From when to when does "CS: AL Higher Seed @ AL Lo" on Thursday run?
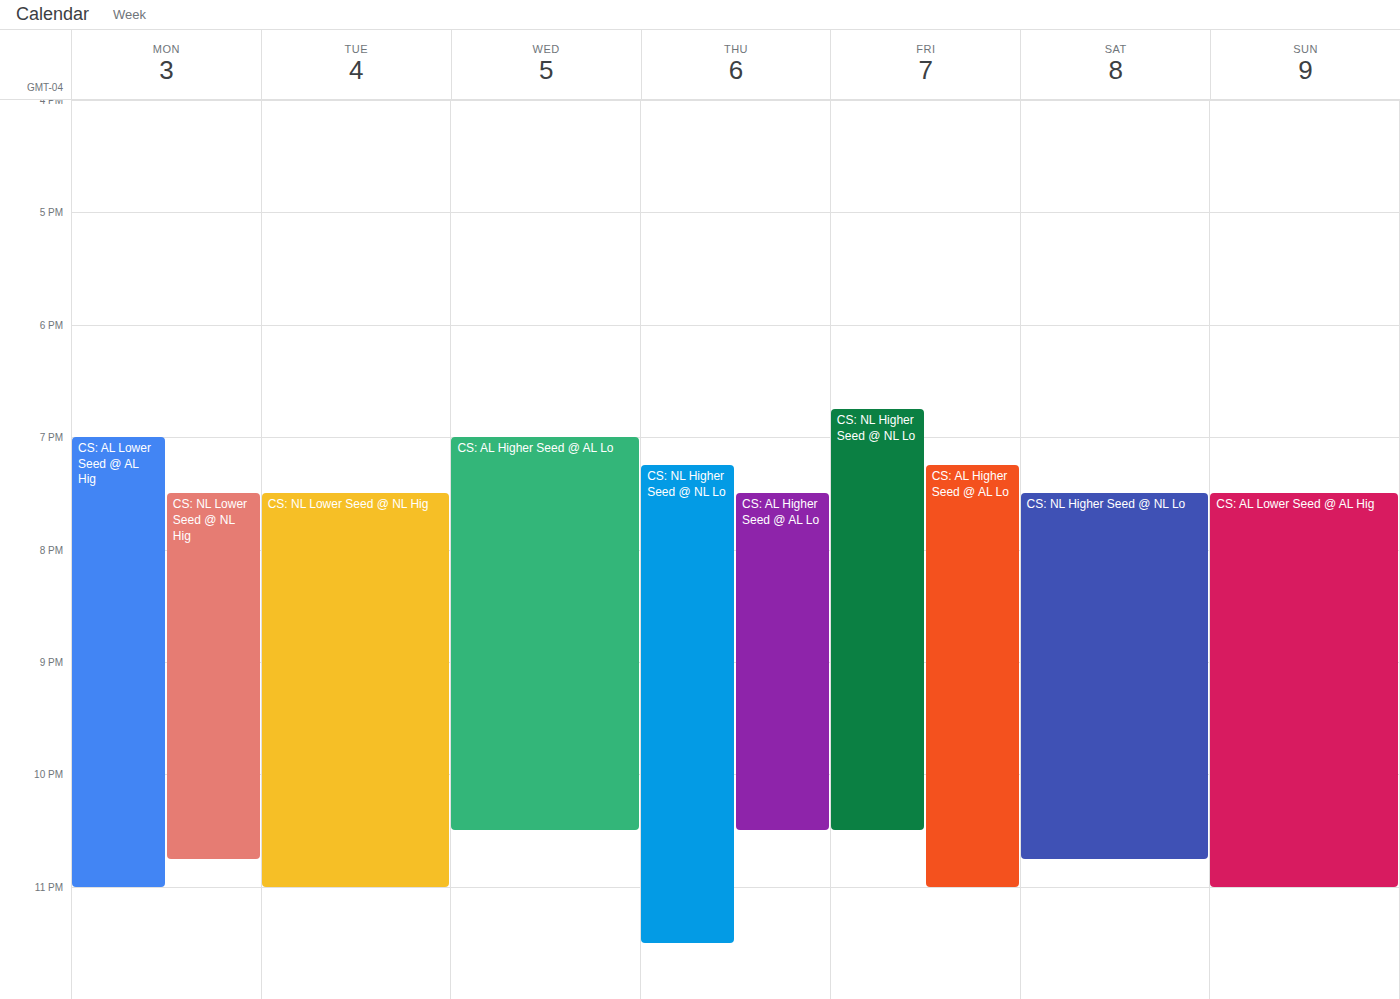
7:30 PM to 10:30 PM